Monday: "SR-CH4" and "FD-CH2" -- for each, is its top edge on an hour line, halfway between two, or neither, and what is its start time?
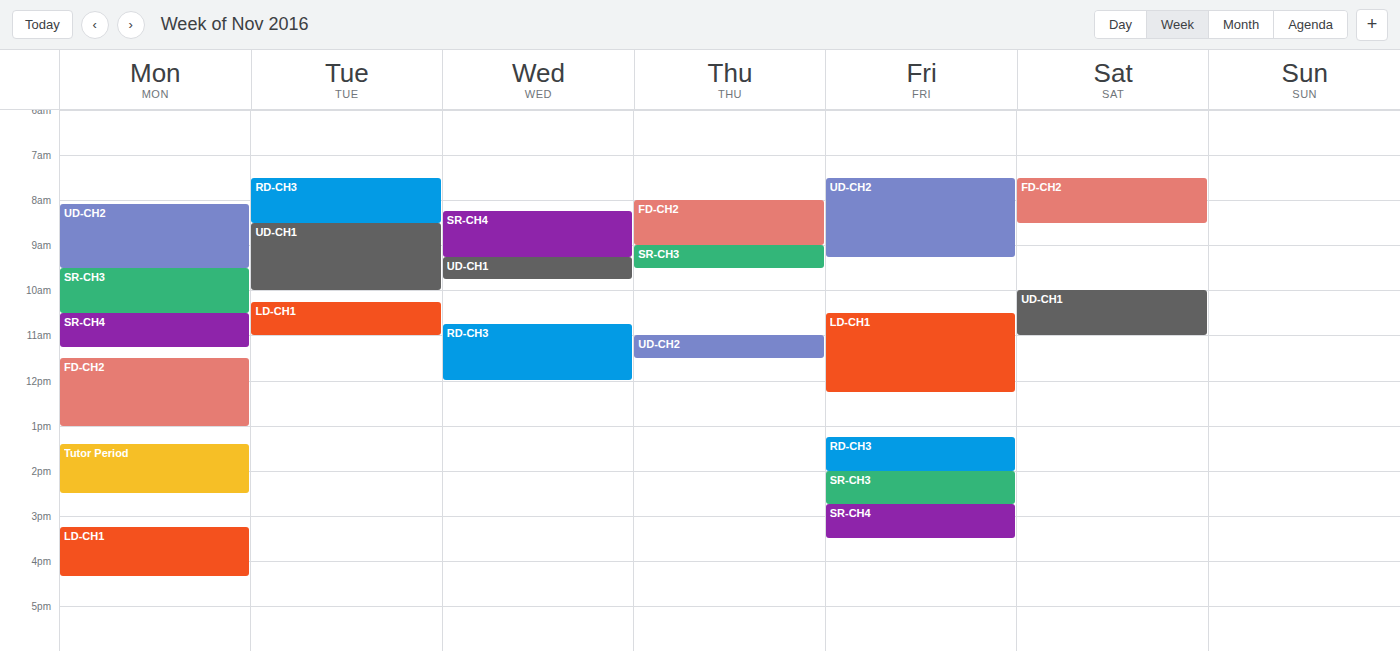
"SR-CH4": 10:30 AM, halfway between the 10 AM and 11 AM lines. "FD-CH2": 11:30 AM, halfway between the 11 AM and 12 PM lines.